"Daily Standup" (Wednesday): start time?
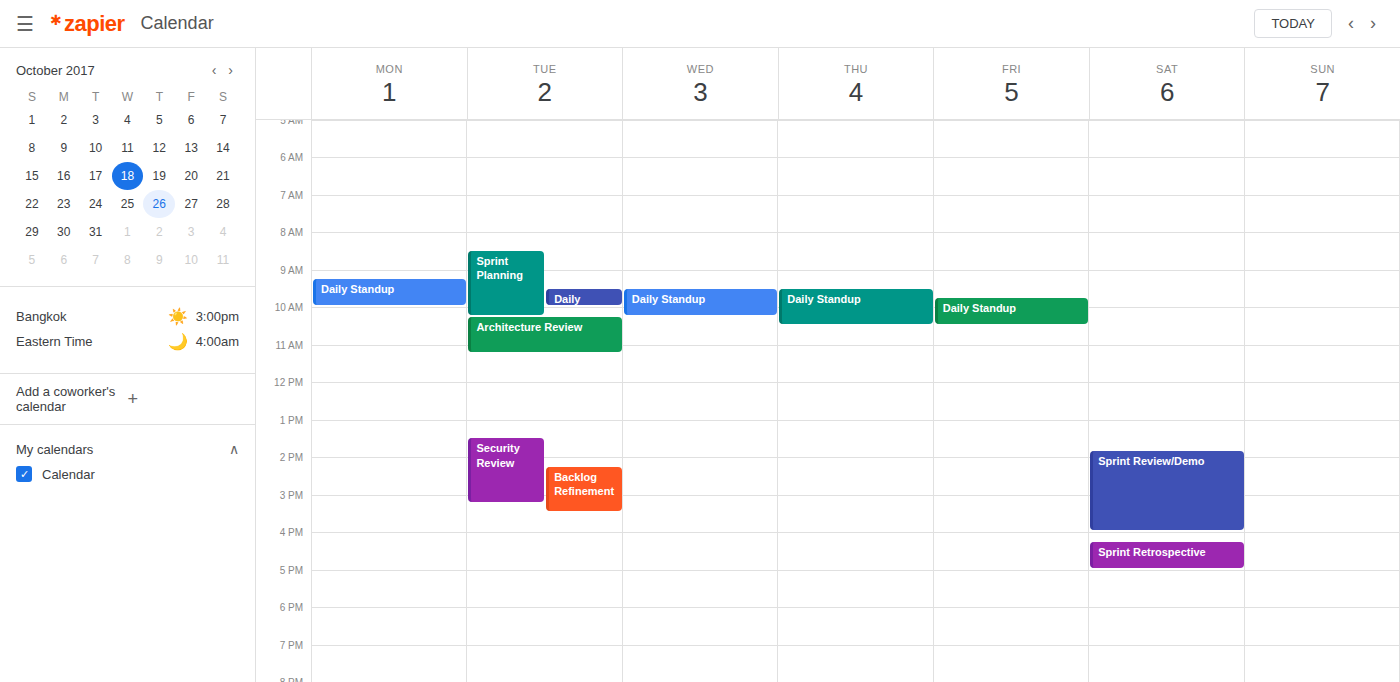
9:30 AM